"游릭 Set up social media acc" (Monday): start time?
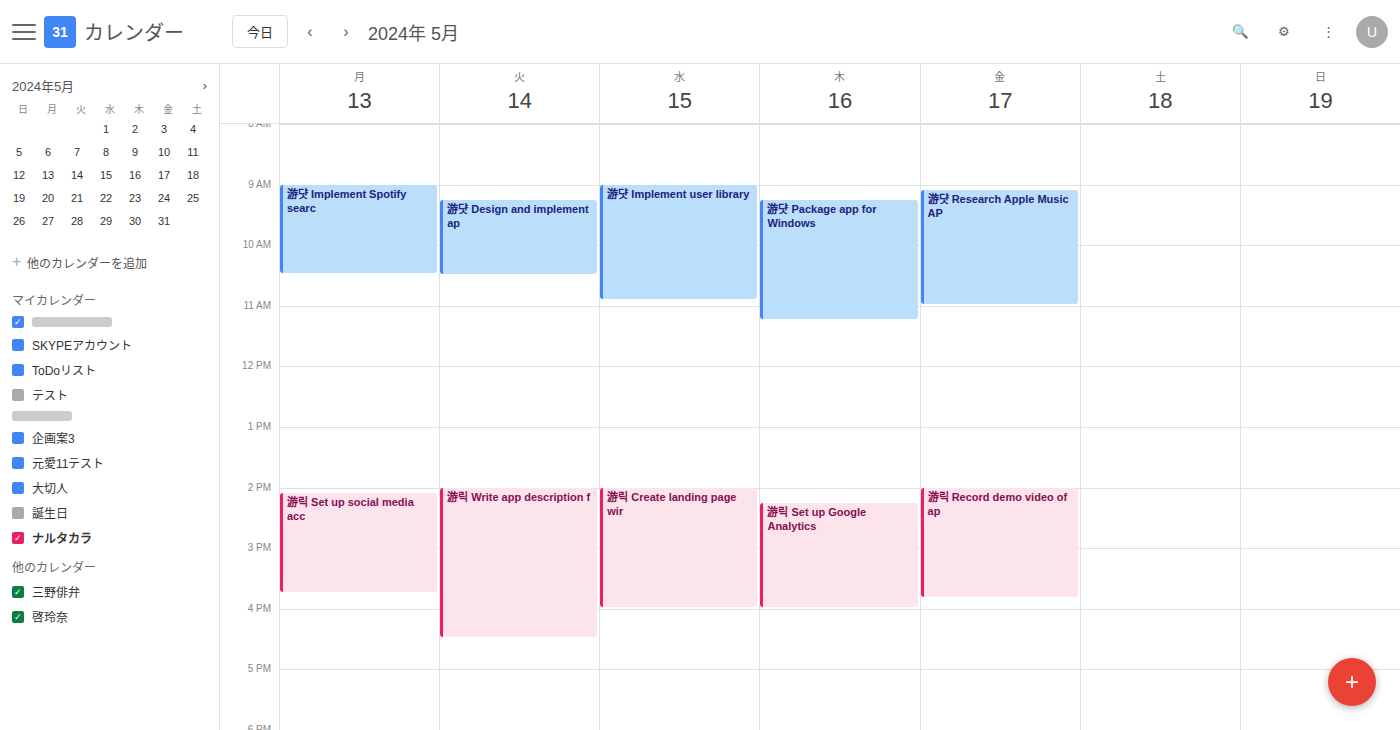
2:05 PM